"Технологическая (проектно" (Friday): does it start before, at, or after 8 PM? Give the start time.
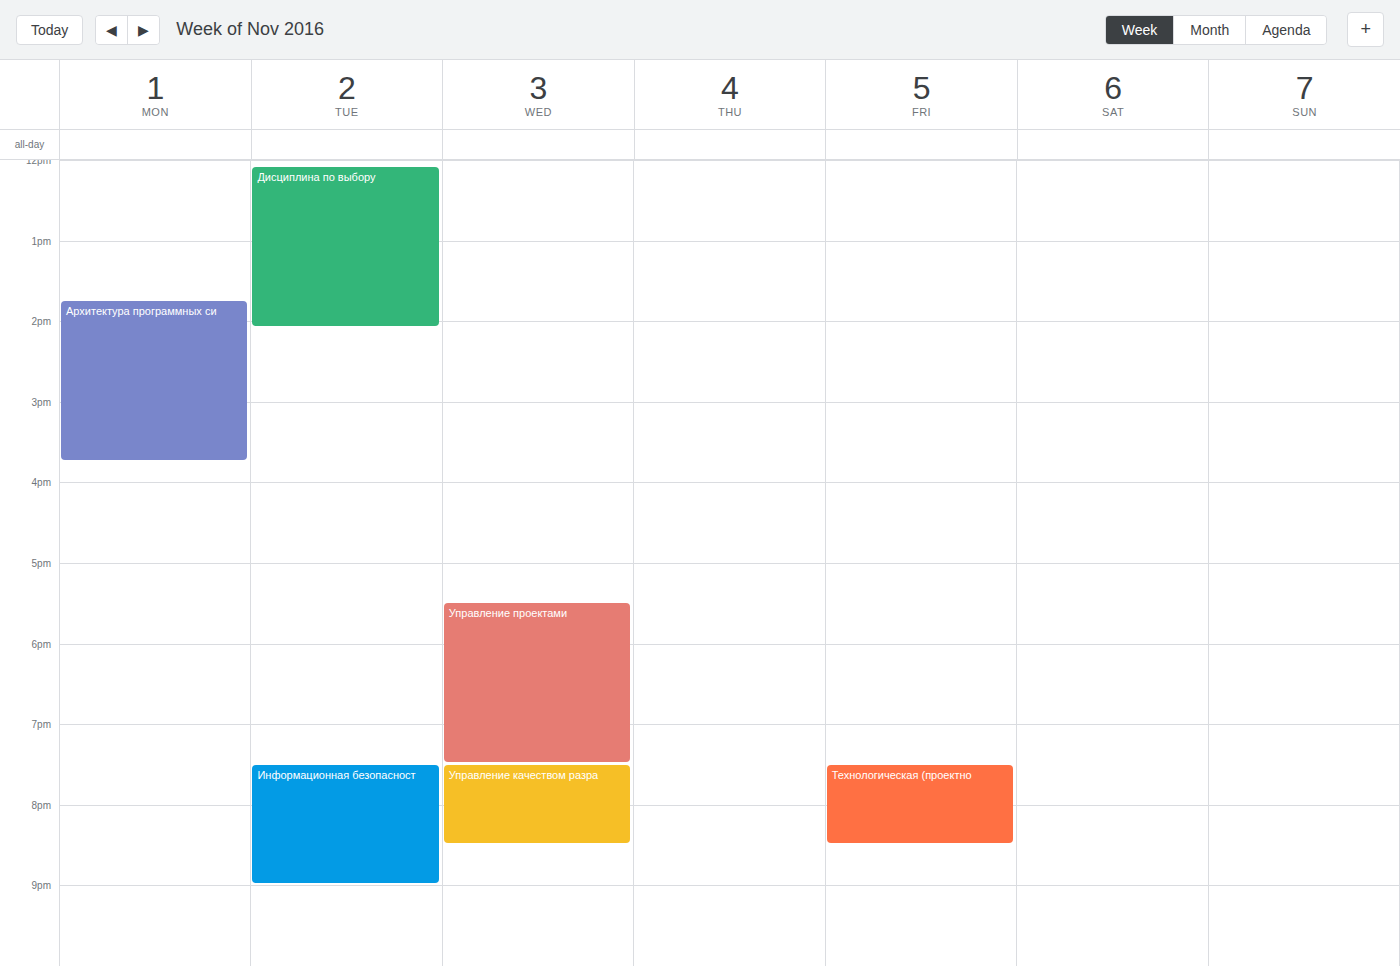
7:30 PM -- before 8 PM, 30 minutes above the 8 PM line.